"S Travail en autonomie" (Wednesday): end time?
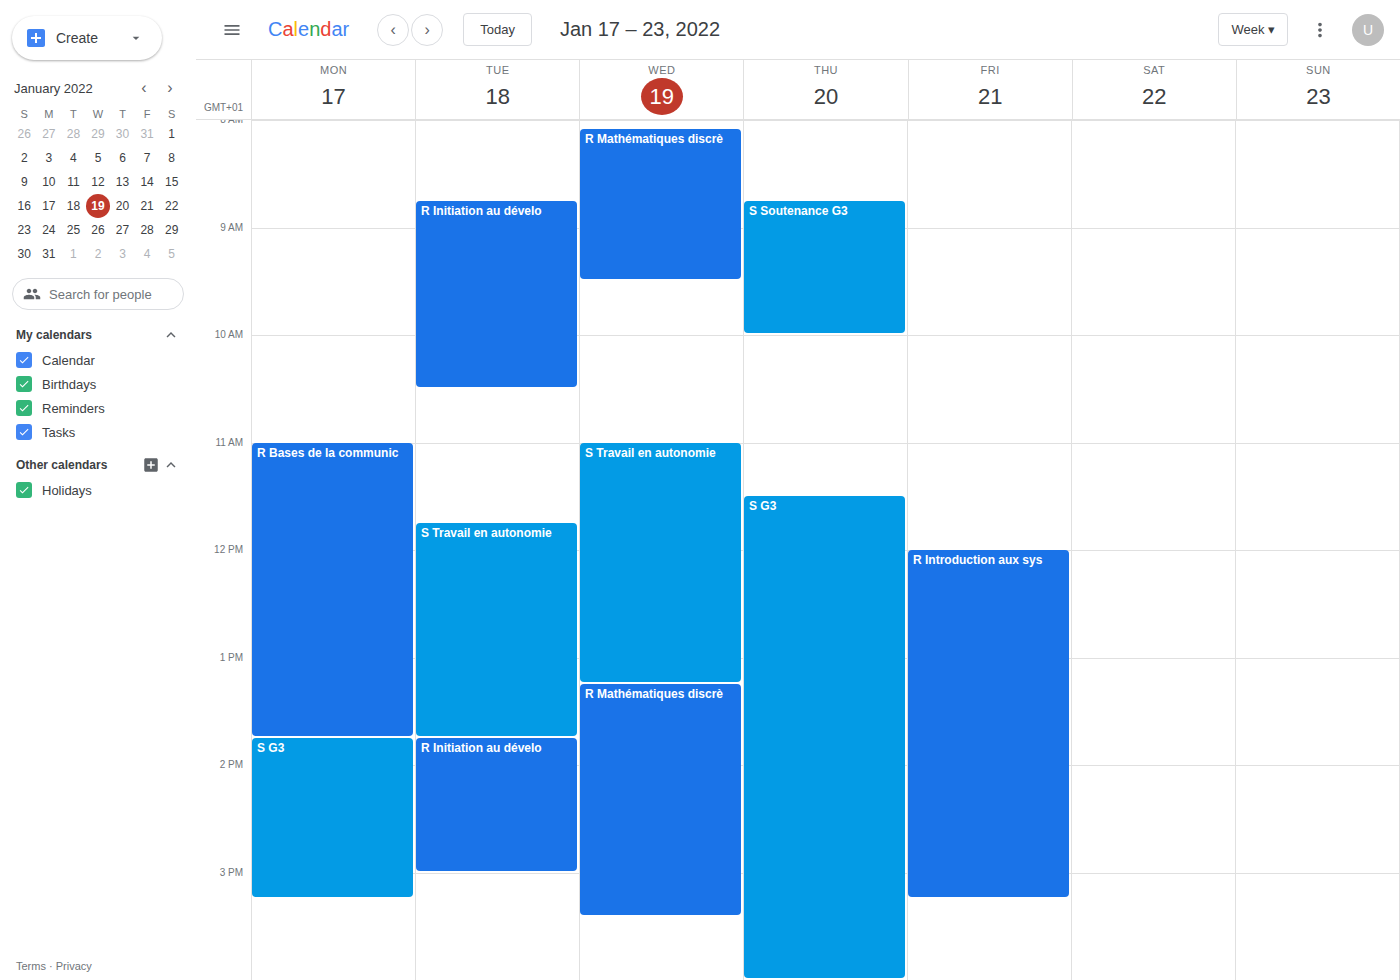
13:15